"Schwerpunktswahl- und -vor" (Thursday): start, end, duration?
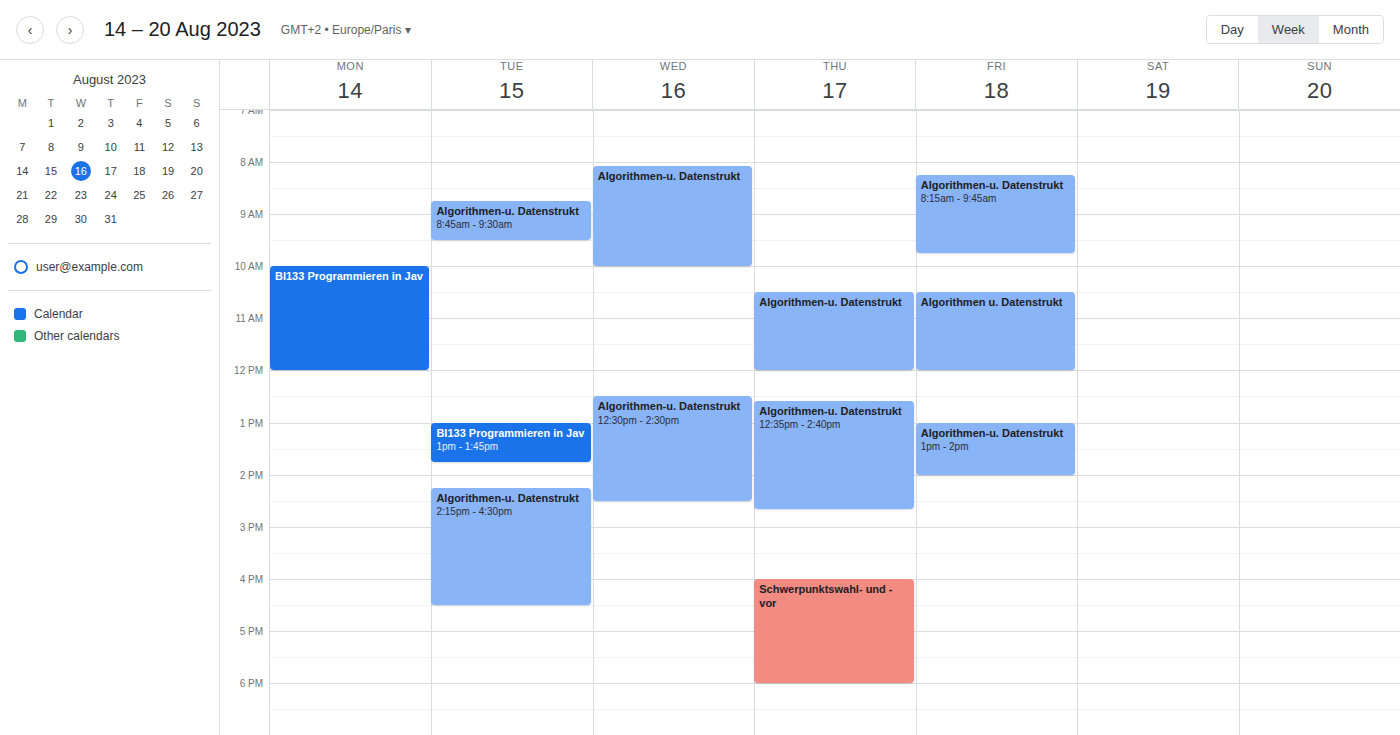
4:00 PM to 6:00 PM, 2 hours